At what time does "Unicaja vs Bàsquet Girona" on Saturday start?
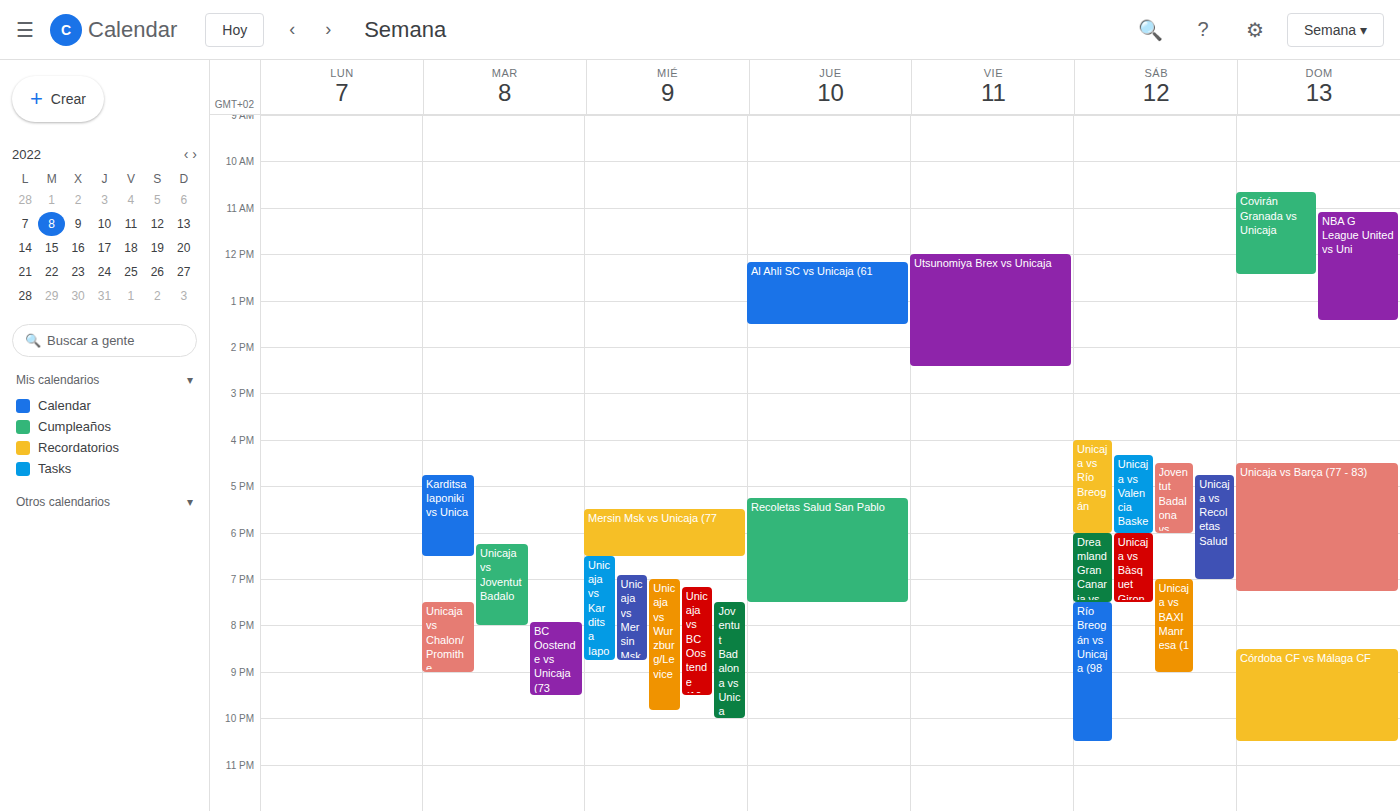
6:00 PM